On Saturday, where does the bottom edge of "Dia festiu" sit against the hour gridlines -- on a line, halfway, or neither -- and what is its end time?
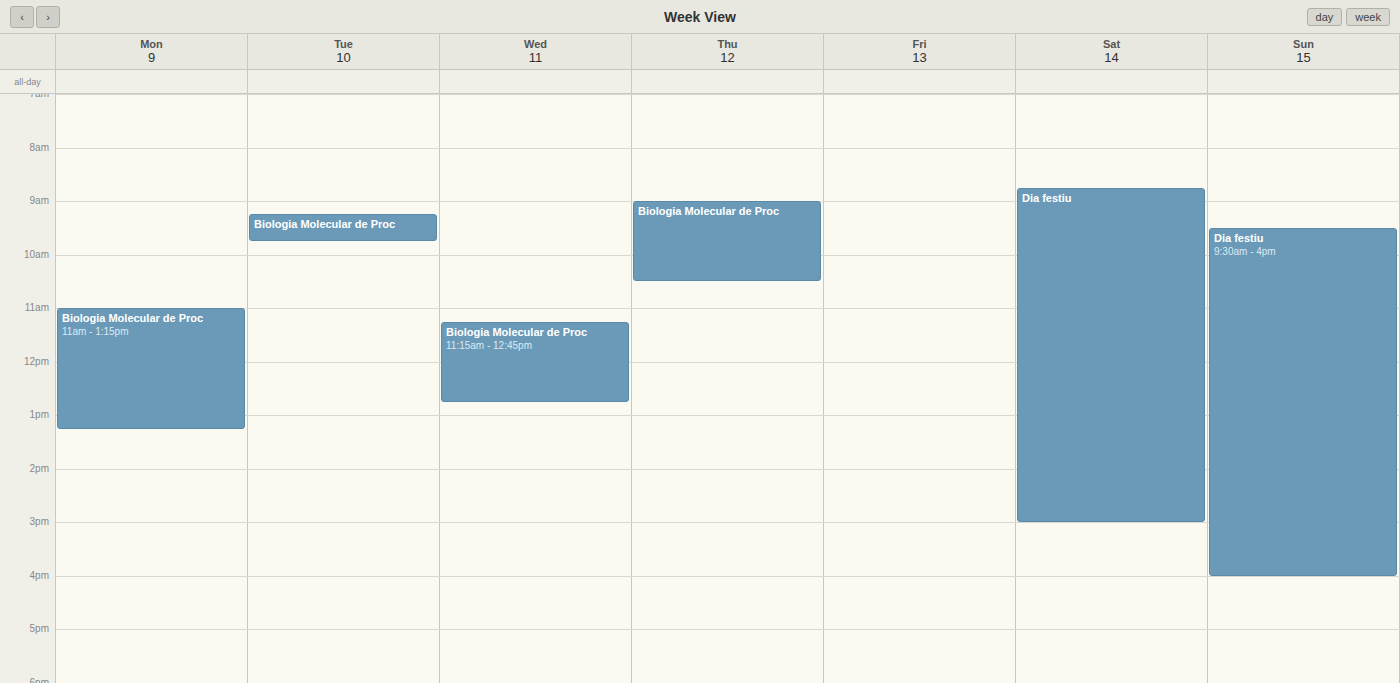
3:00 PM -- exactly on the 3 PM line.